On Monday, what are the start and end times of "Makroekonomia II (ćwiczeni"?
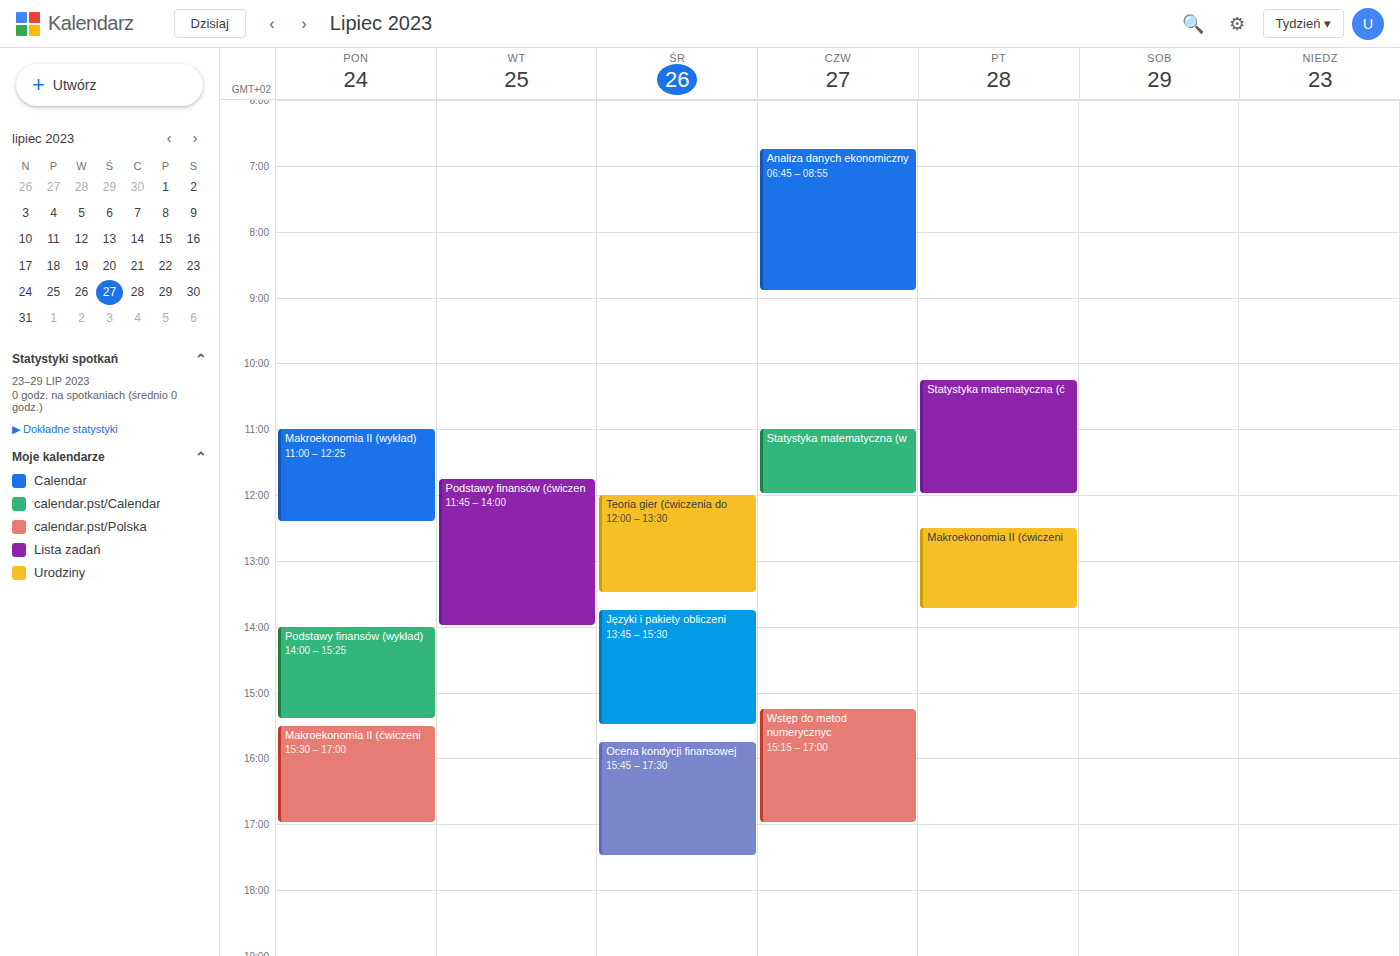
3:30 PM to 5:00 PM